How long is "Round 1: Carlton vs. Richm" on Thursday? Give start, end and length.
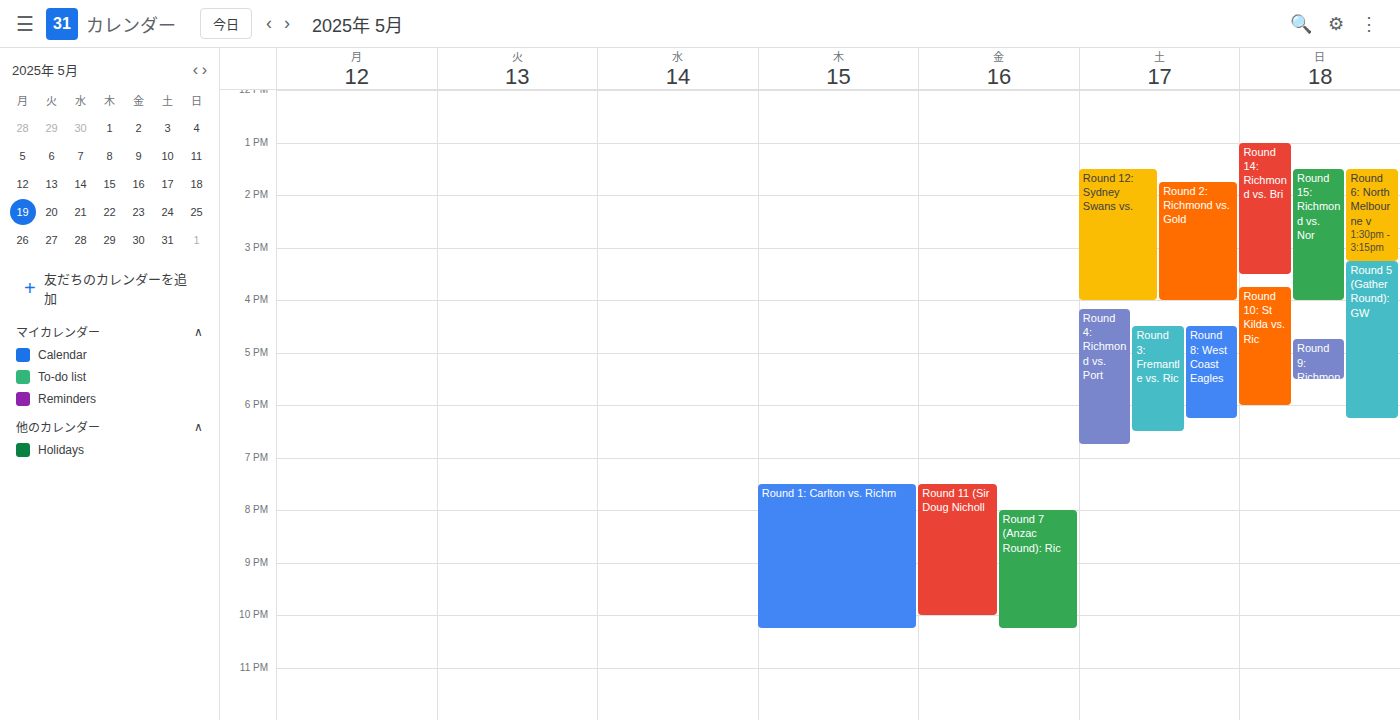
7:30 PM to 10:15 PM, 2 hours 45 minutes